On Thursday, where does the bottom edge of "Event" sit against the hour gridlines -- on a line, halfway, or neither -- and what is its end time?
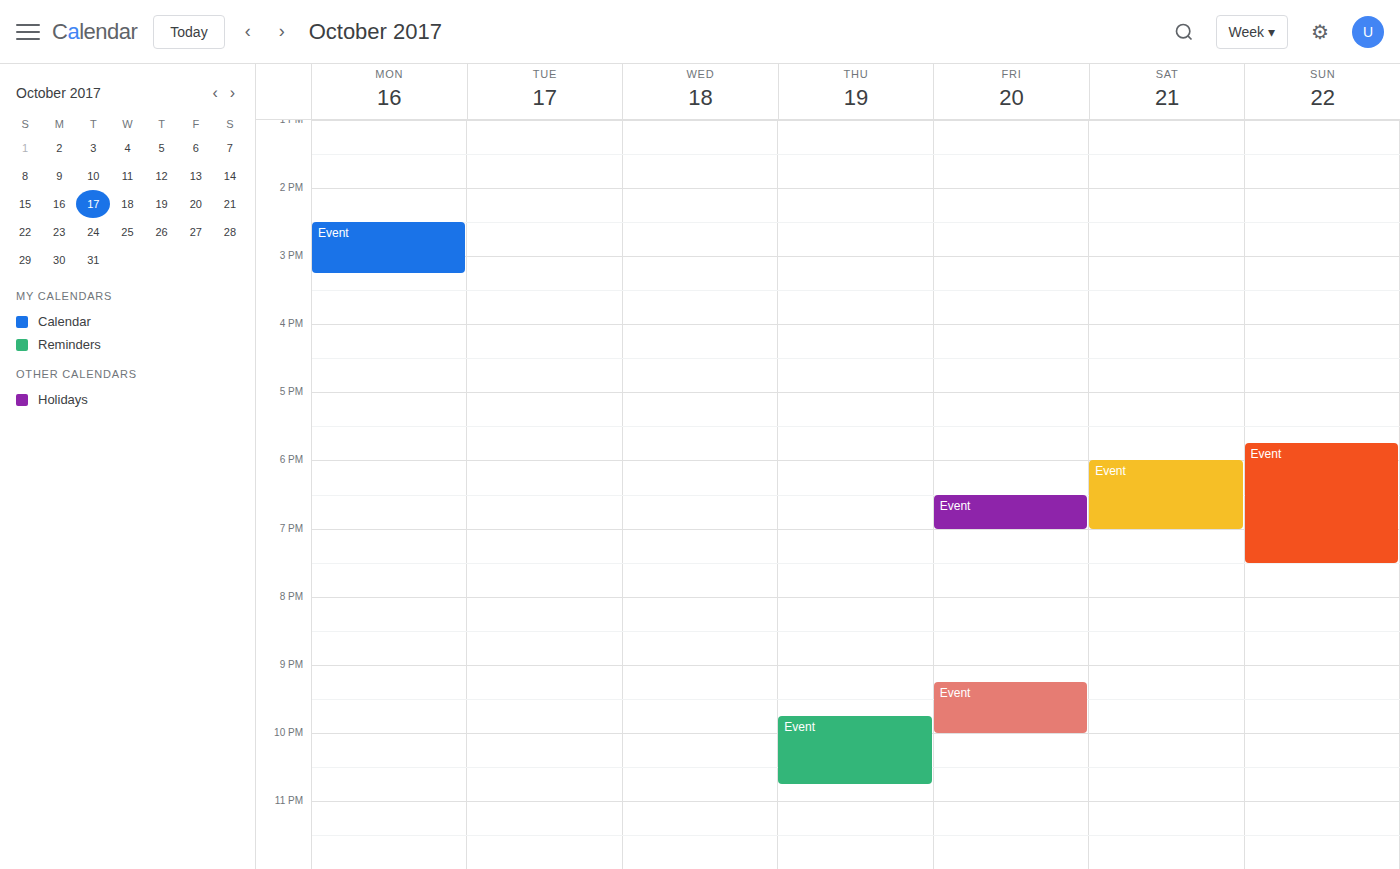
10:45 PM -- neither: three quarters of the way from the 10 PM line to the 11 PM line.